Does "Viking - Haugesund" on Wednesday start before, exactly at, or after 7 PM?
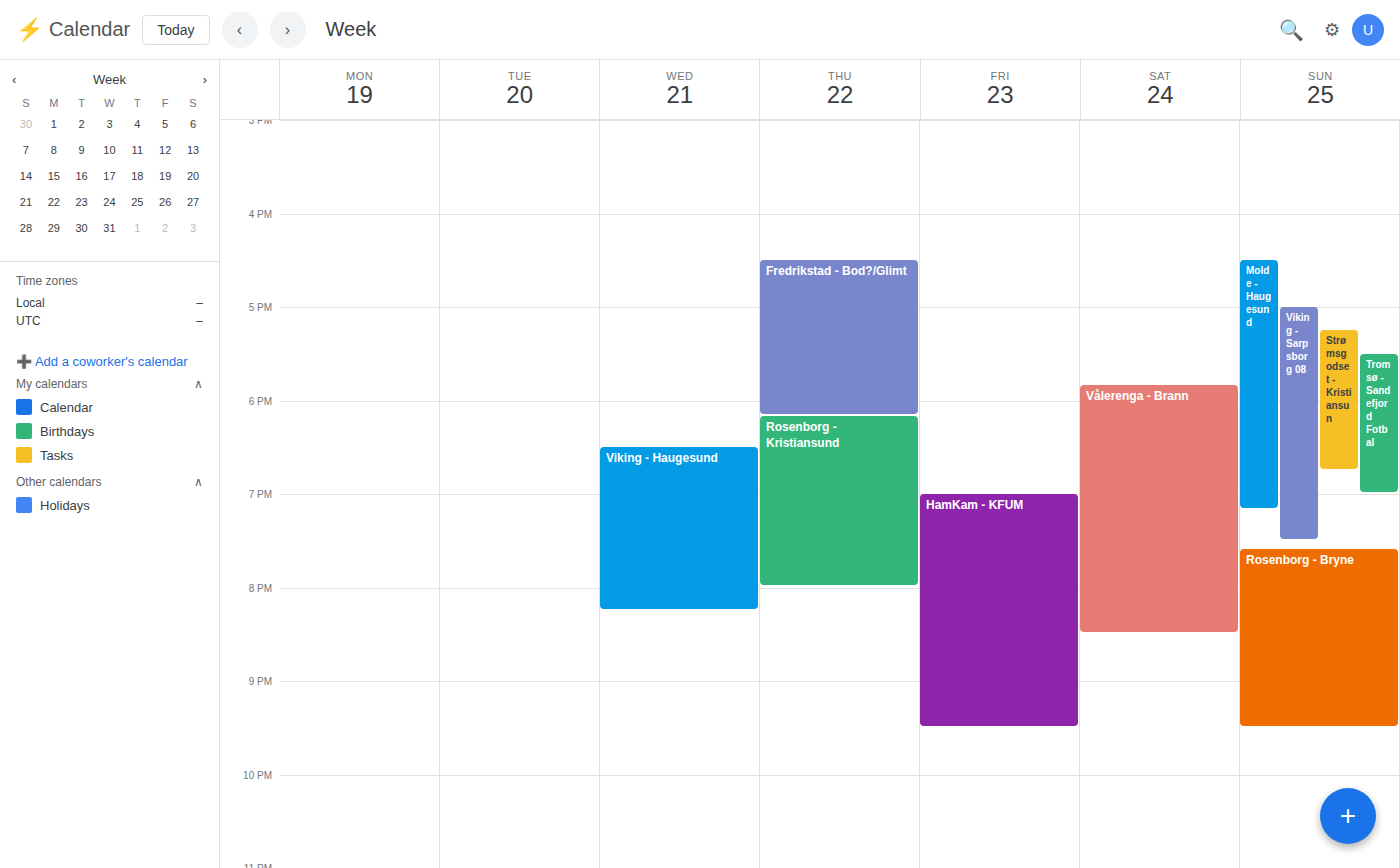
6:30 PM -- before 7 PM, 30 minutes above the 7 PM line.